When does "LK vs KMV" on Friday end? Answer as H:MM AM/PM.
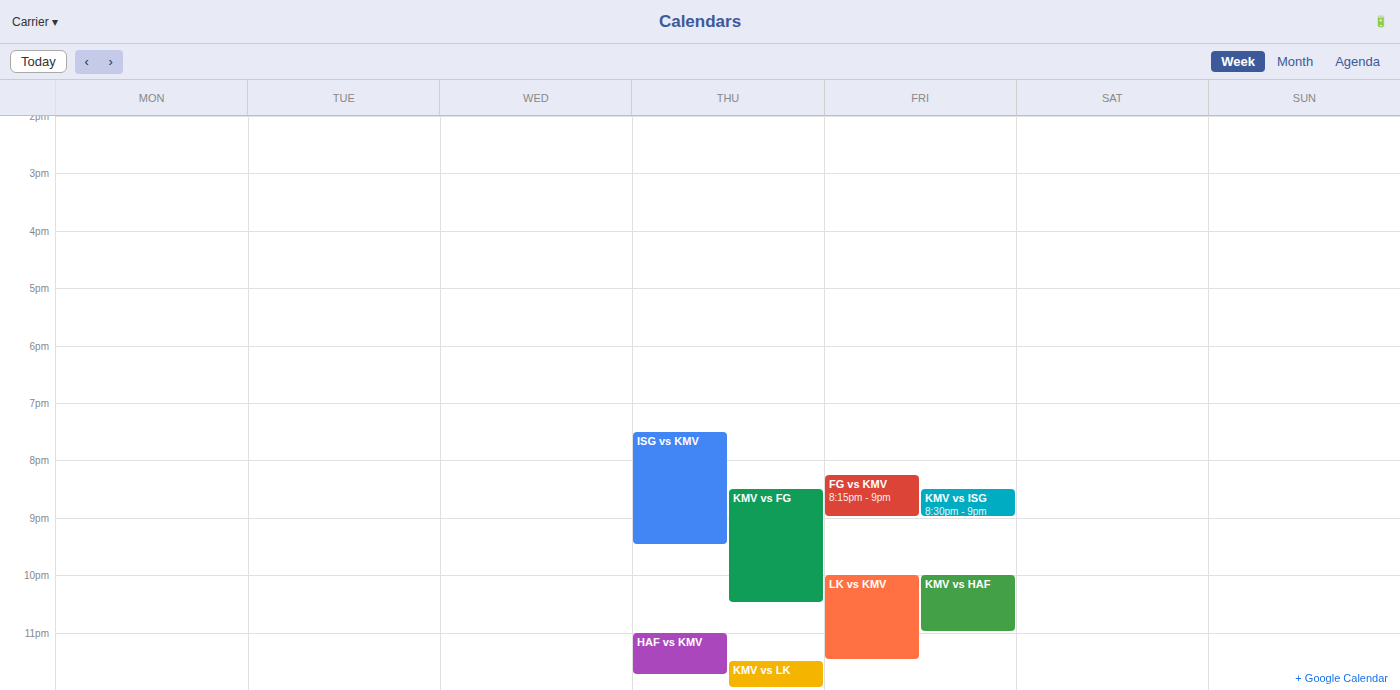
11:30 PM